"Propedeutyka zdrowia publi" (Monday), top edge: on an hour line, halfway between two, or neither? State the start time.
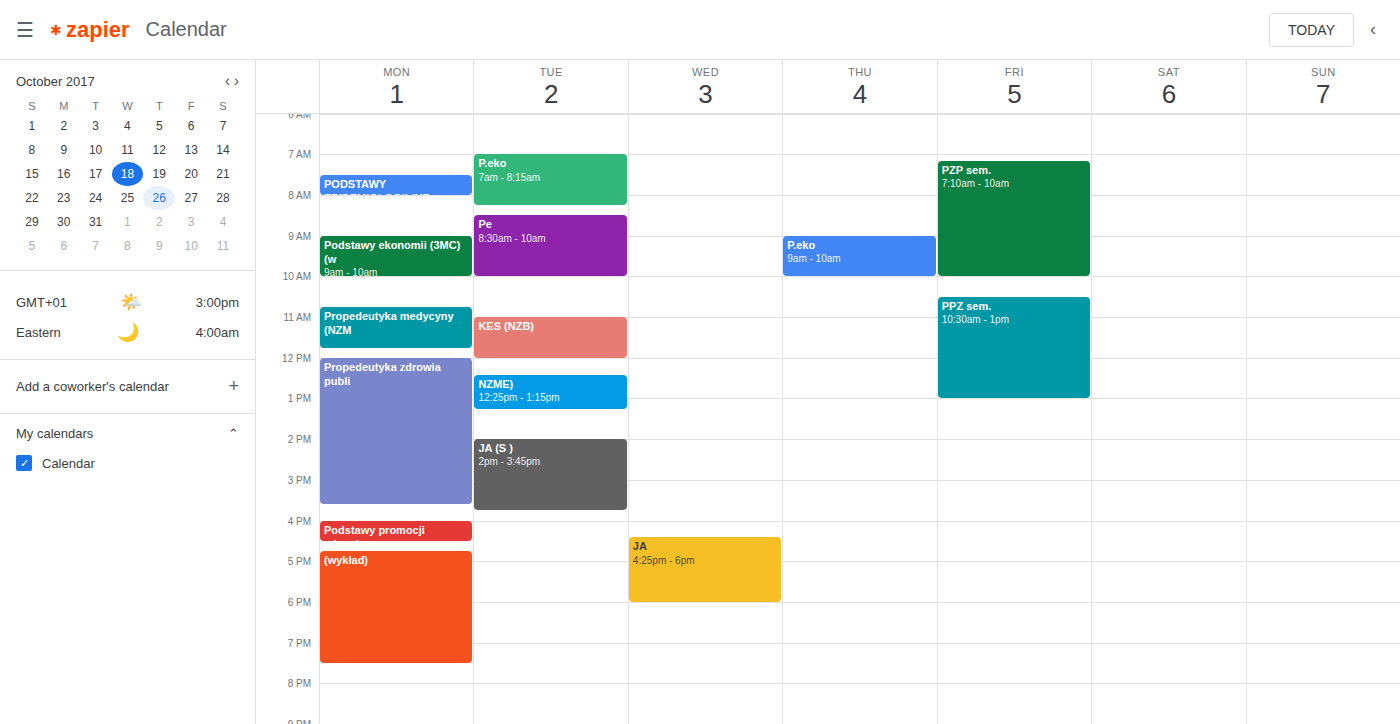
12:00 PM -- exactly on the 12 PM line.